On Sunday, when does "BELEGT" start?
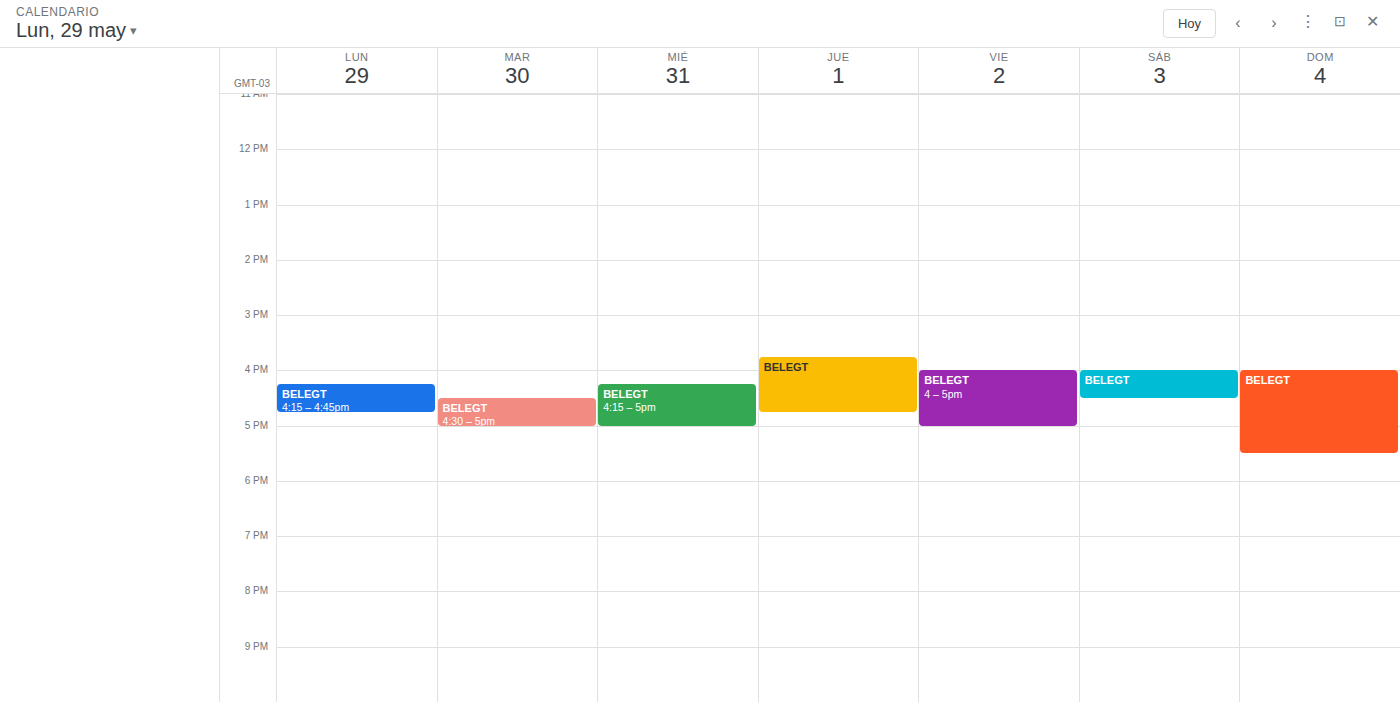
4:00 PM